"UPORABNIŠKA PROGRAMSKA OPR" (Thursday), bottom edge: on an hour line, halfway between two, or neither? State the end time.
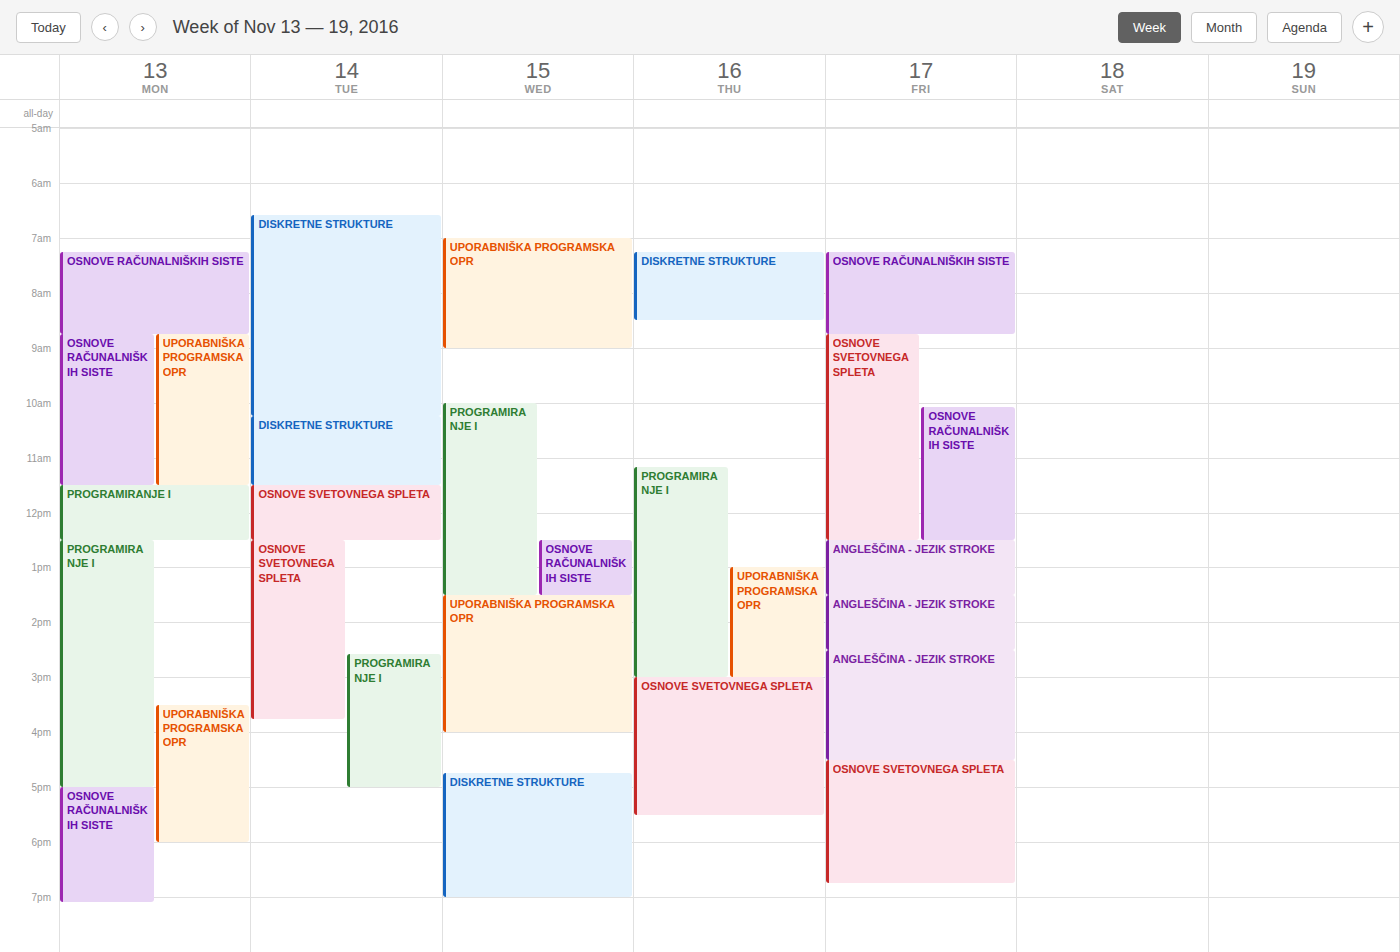
15:00 -- exactly on the 15:00 line.